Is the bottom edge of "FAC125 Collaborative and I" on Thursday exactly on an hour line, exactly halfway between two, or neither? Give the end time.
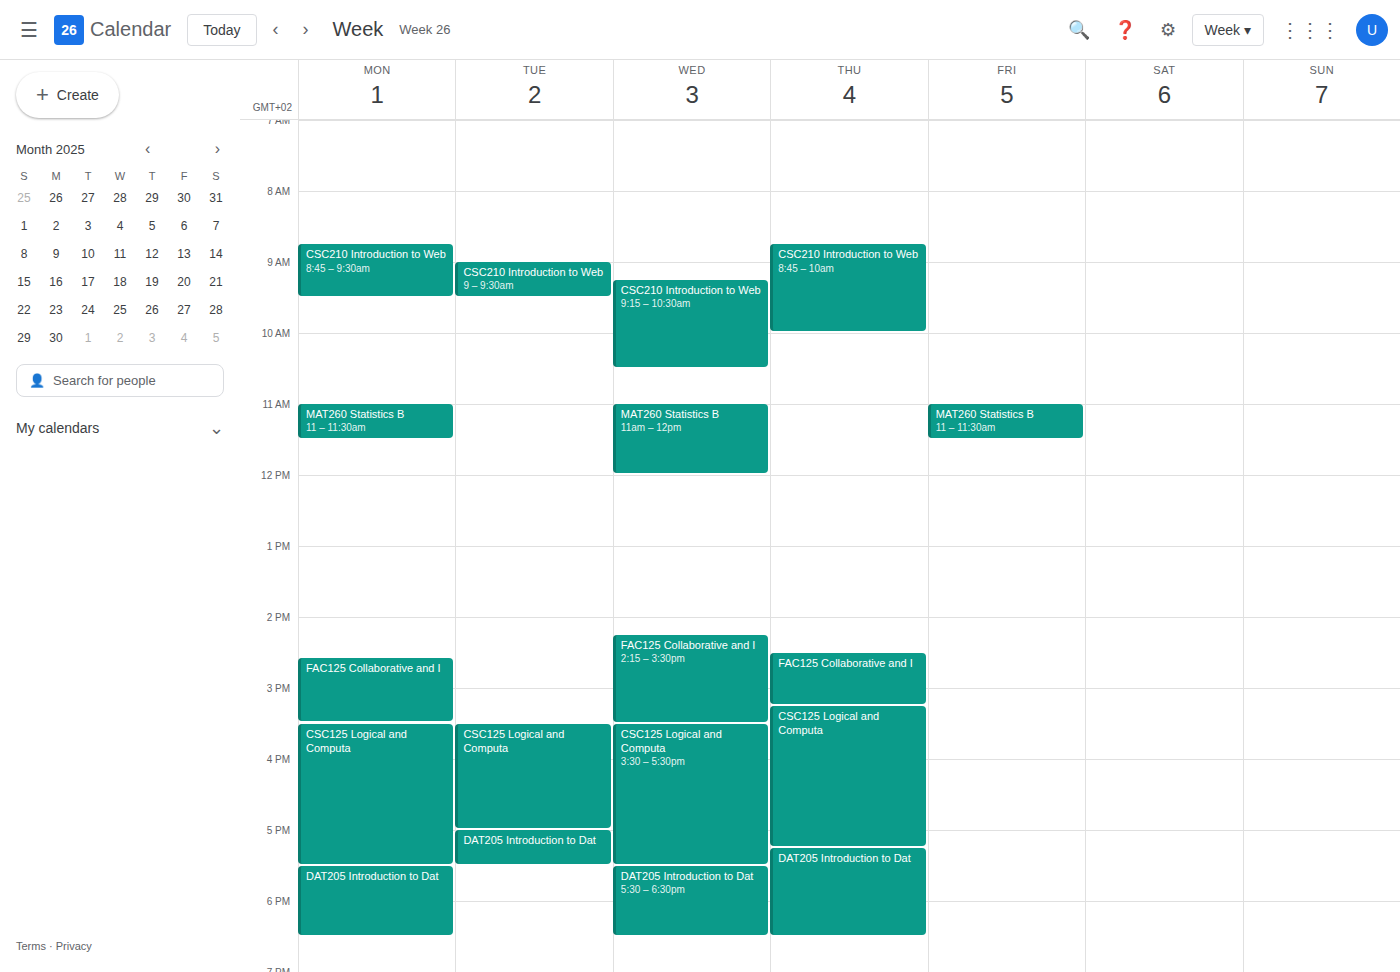
3:15 PM -- neither: a quarter of the way from the 3 PM line to the 4 PM line.